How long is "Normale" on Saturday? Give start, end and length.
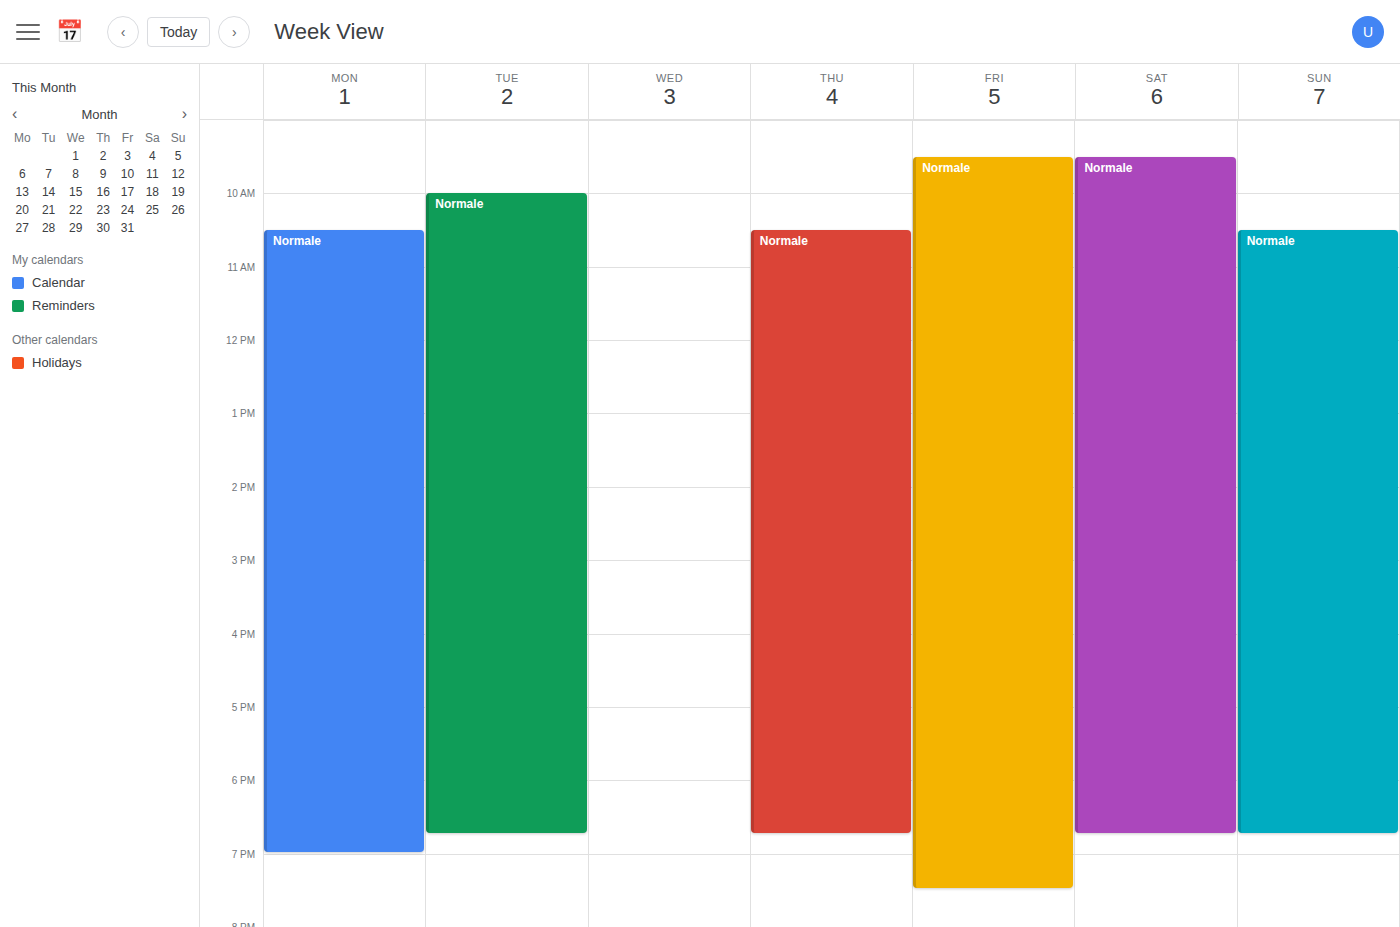
9:30 AM to 6:45 PM, 9 hours 15 minutes